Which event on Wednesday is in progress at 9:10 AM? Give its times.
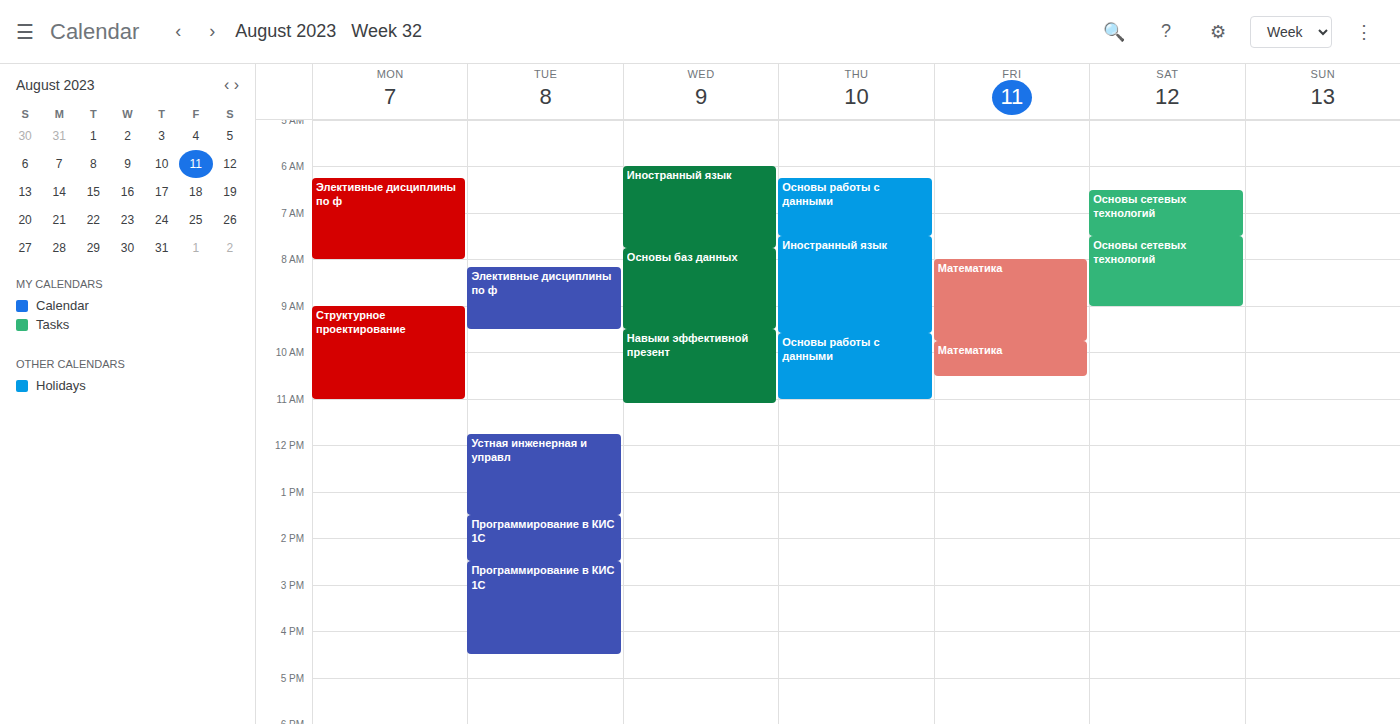
"Основы баз данных", 7:45 AM to 9:30 AM